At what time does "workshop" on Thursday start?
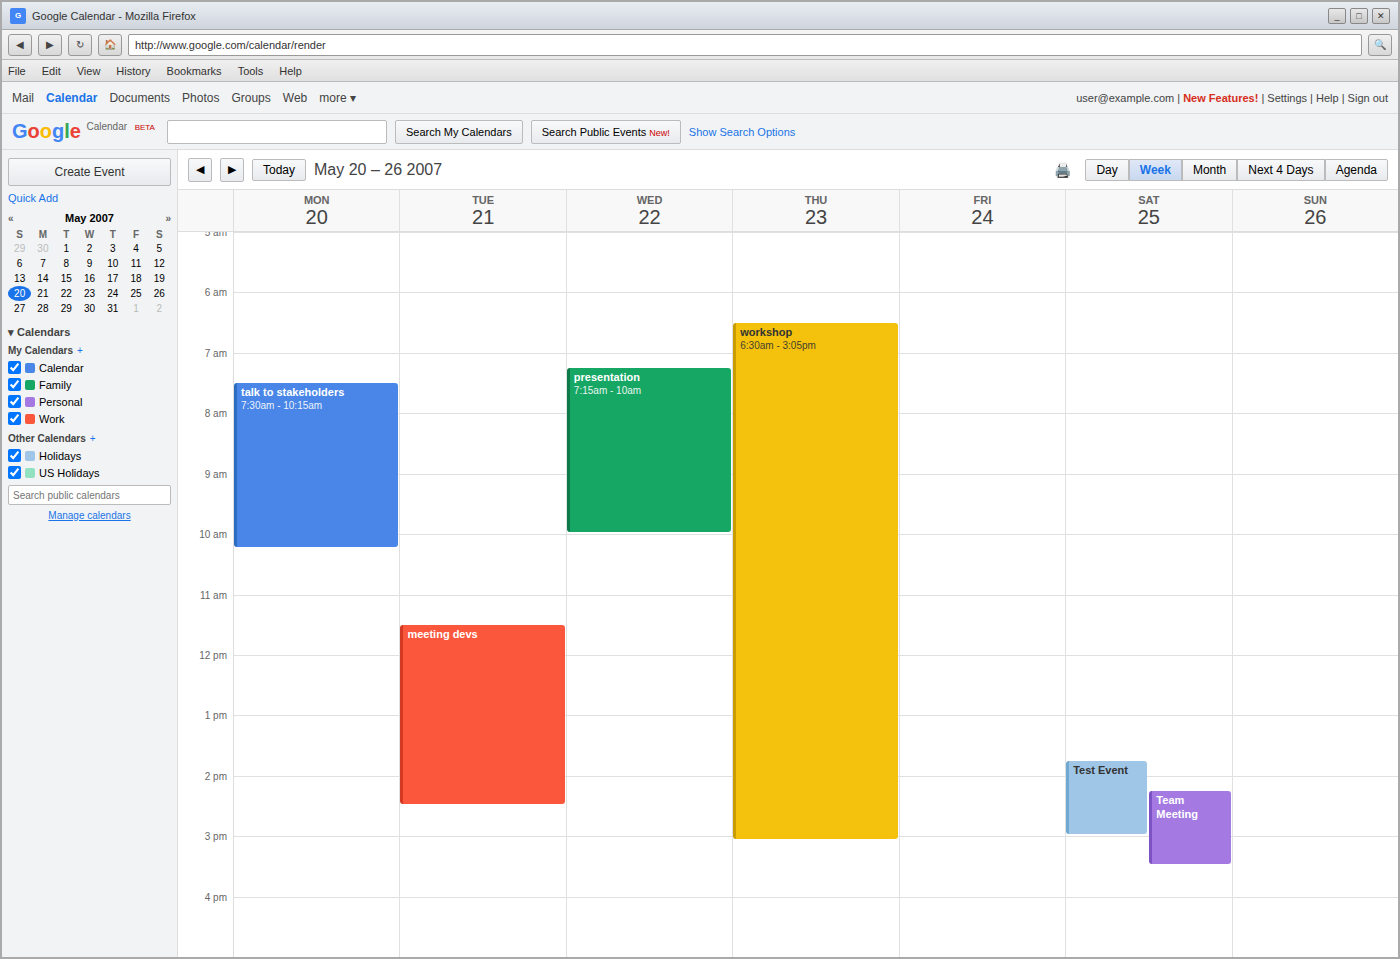
6:30 AM